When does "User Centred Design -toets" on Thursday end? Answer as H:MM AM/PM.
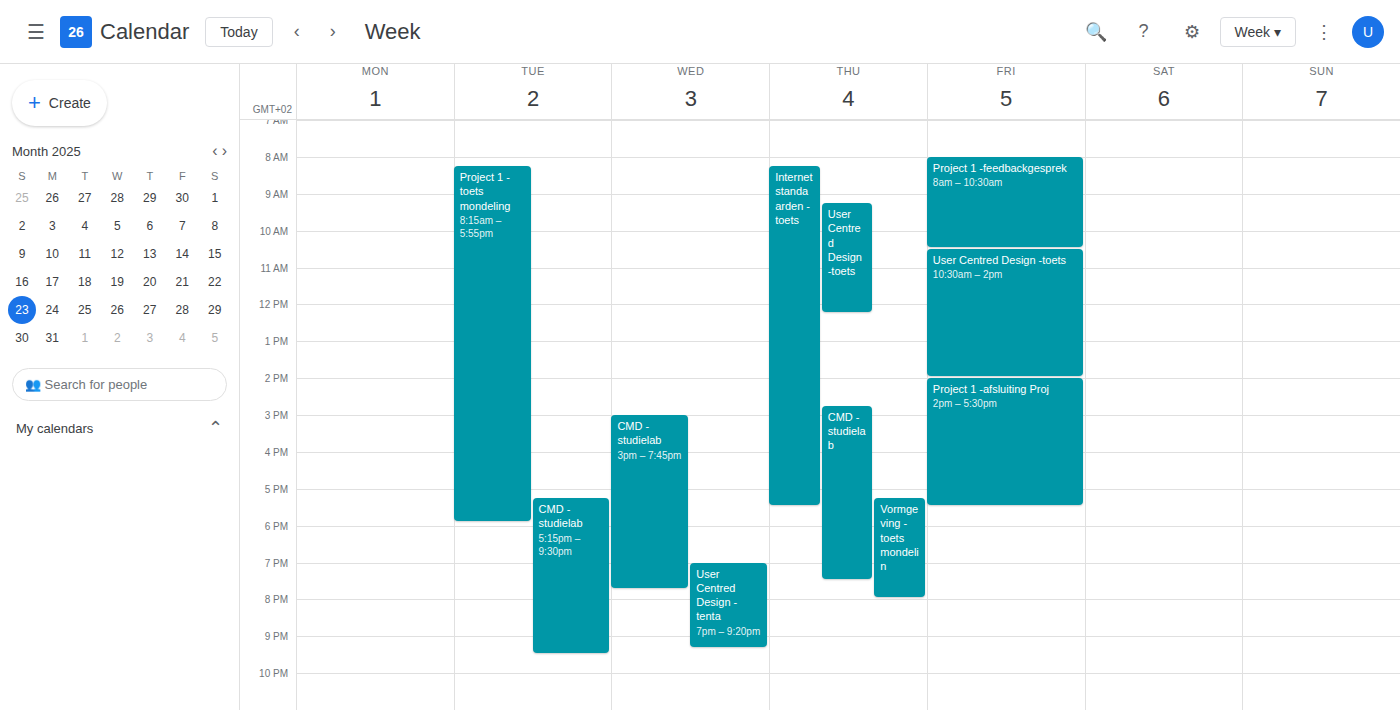
12:15 PM